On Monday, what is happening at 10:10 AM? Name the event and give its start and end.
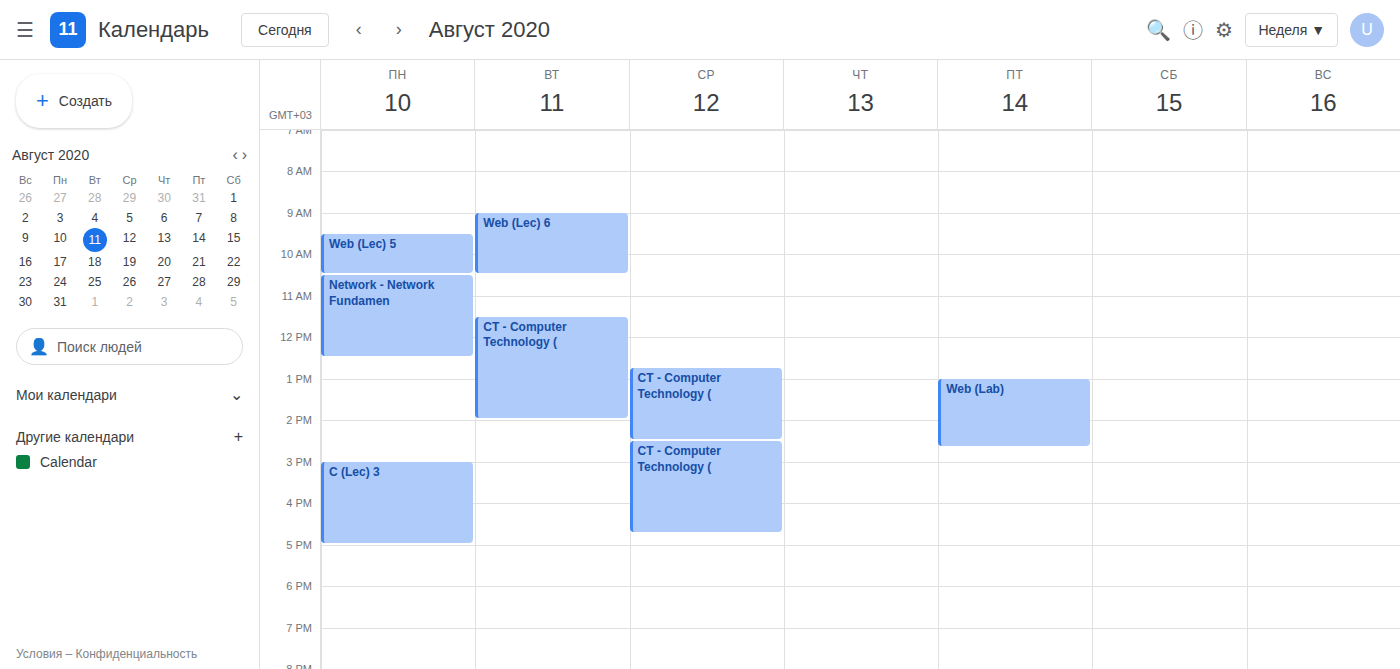
"Web (Lec) 5", 9:30 AM to 10:30 AM